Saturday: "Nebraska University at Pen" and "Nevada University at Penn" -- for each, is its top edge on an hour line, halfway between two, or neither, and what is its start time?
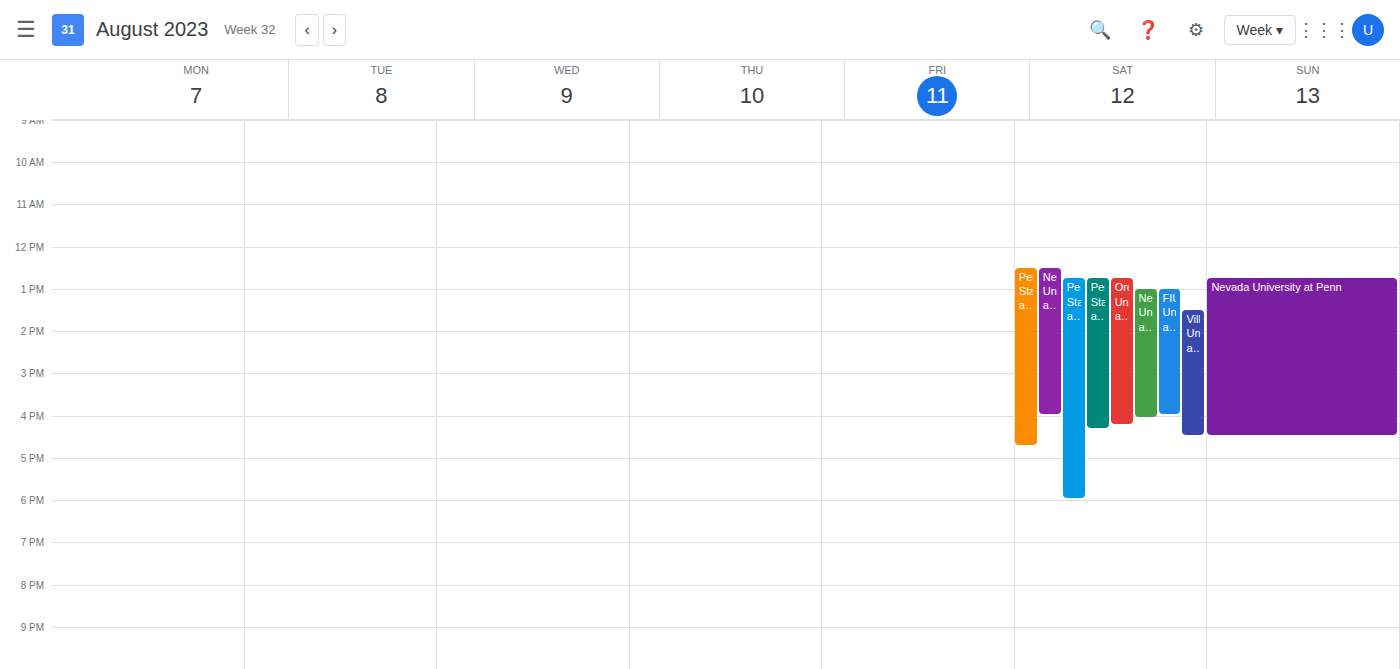
"Nebraska University at Pen": 1:00 PM, exactly on the 1 PM line. "Nevada University at Penn": 12:30 PM, halfway between the 12 PM and 1 PM lines.